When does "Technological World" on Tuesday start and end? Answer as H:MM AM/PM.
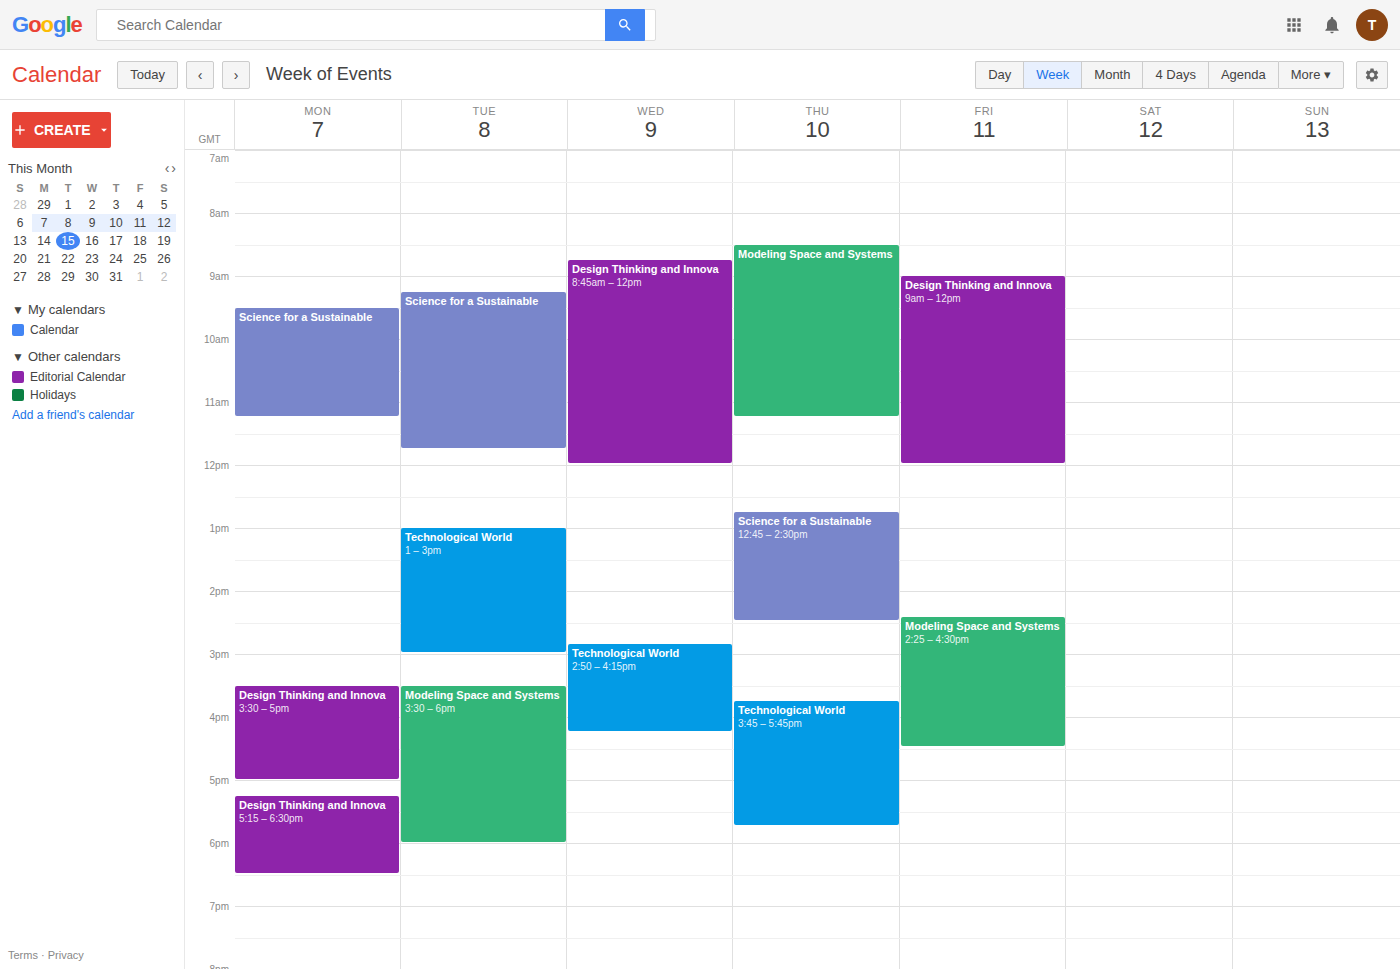
1:00 PM to 3:00 PM